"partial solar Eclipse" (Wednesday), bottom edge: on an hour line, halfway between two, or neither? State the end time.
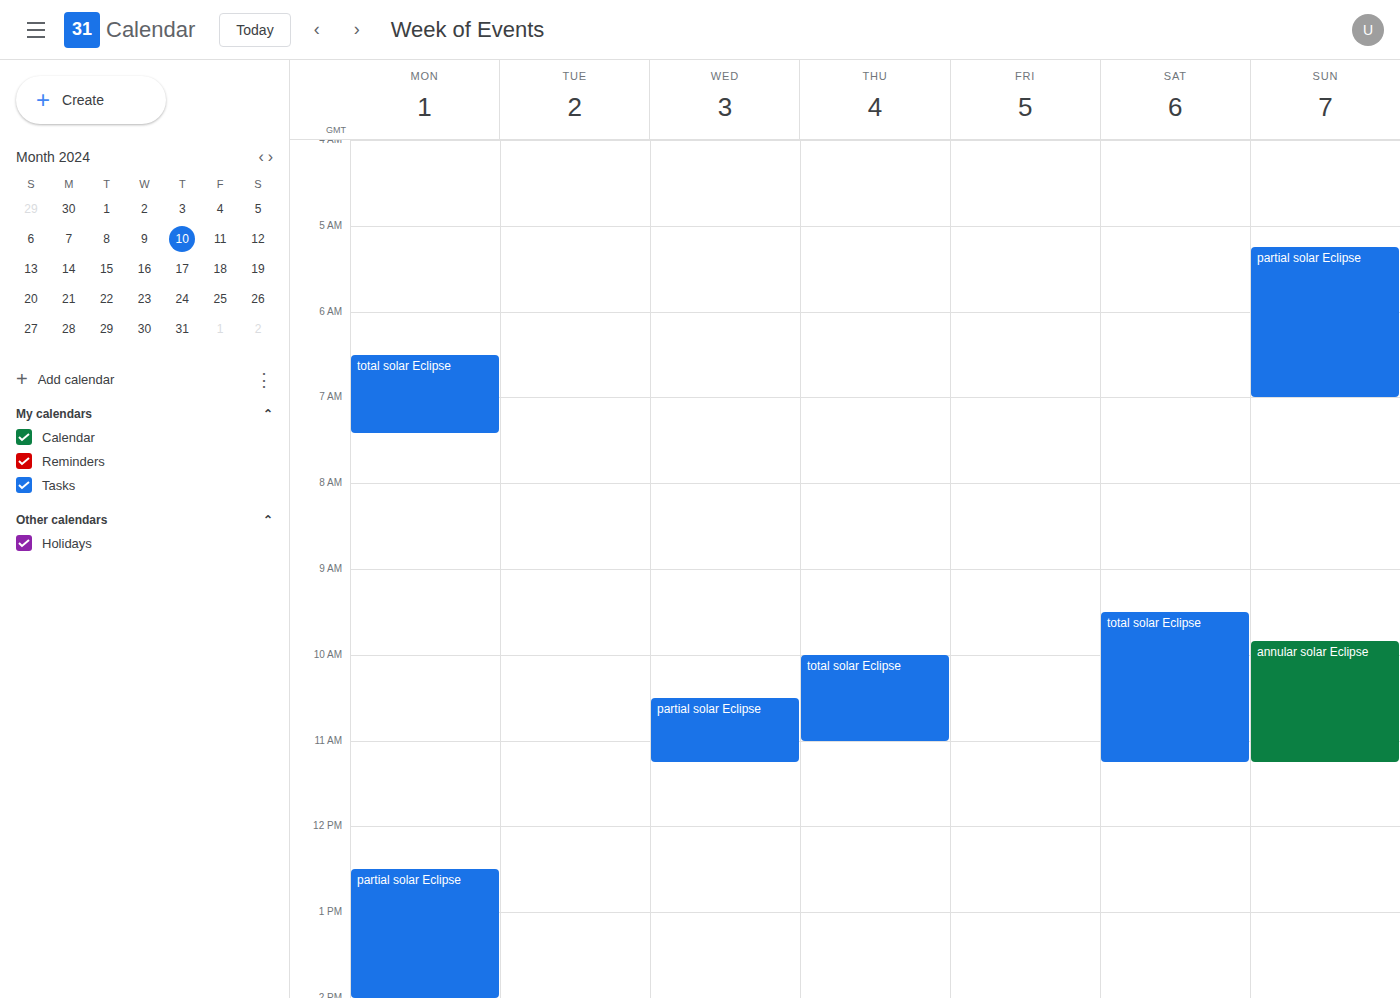
11:15 -- neither: a quarter of the way from the 11:00 line to the 12:00 line.